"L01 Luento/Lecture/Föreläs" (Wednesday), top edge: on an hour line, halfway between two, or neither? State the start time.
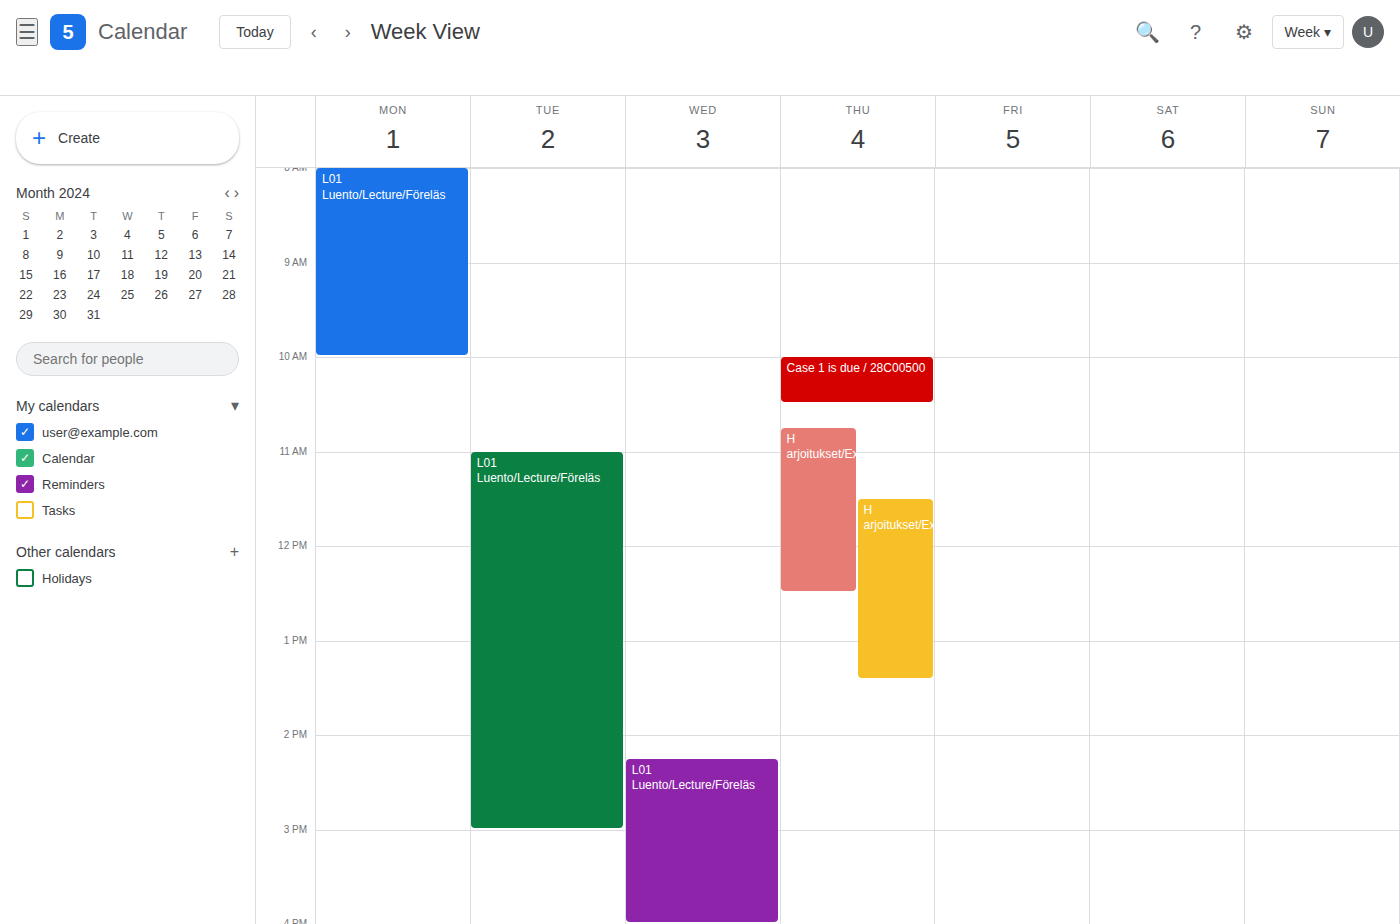
14:15 -- neither: a quarter of the way from the 14:00 line to the 15:00 line.